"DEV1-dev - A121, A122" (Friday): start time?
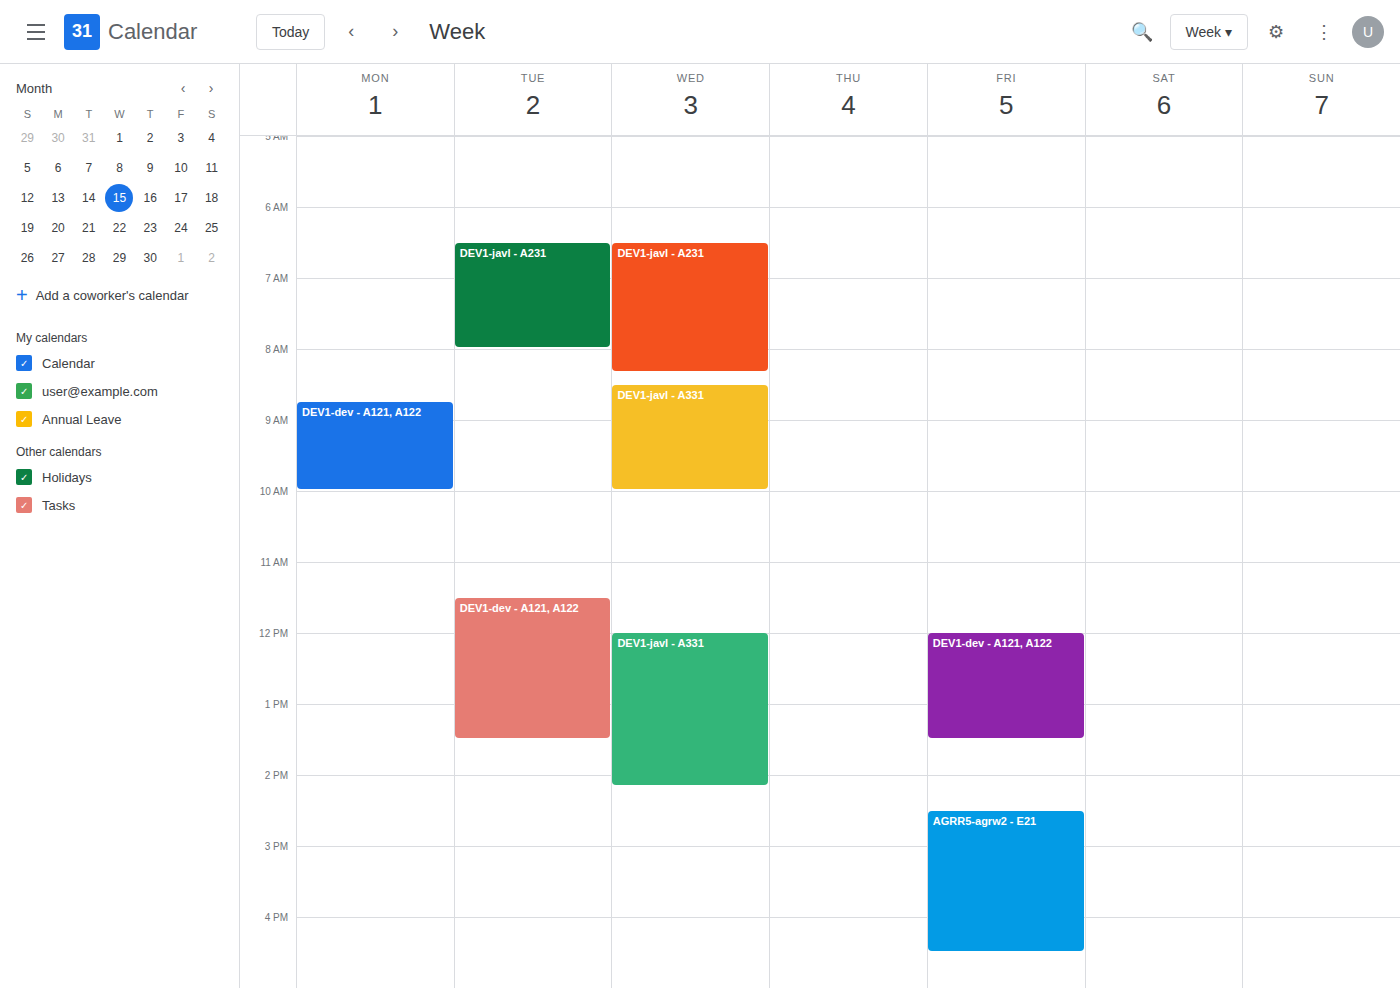
12:00